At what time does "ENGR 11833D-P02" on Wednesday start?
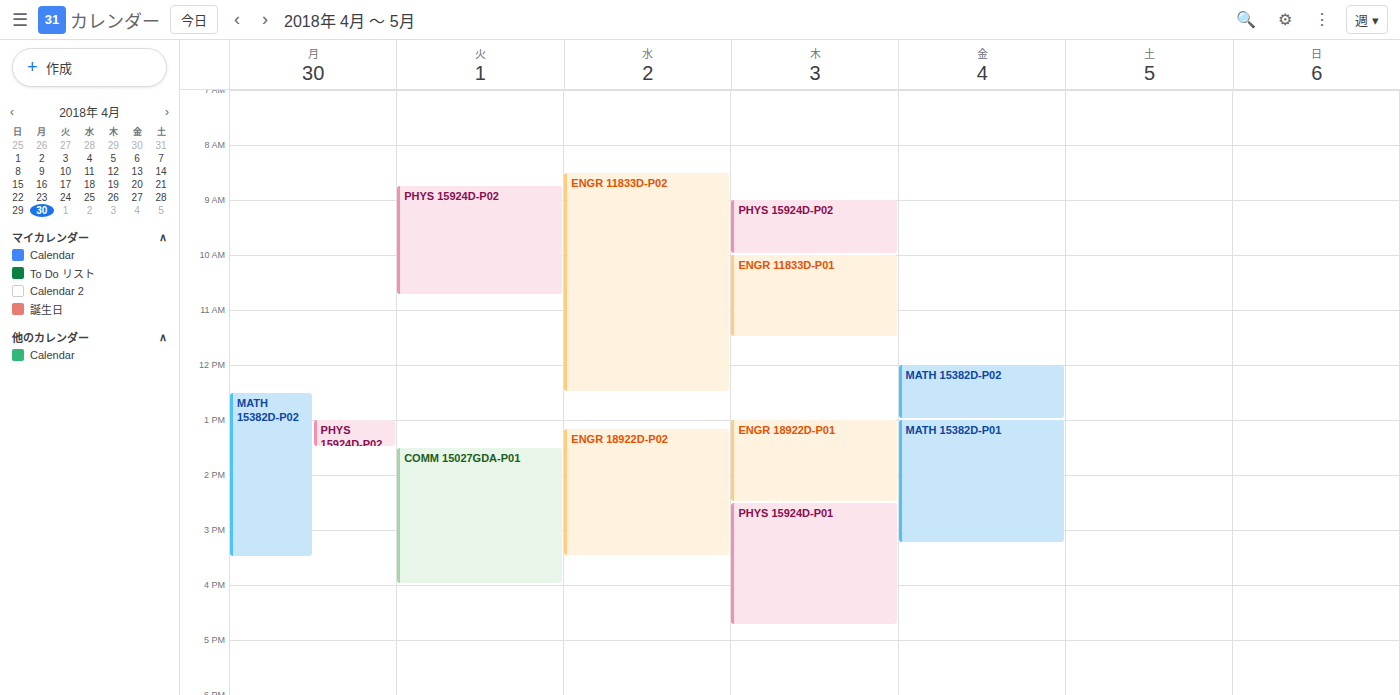
08:30